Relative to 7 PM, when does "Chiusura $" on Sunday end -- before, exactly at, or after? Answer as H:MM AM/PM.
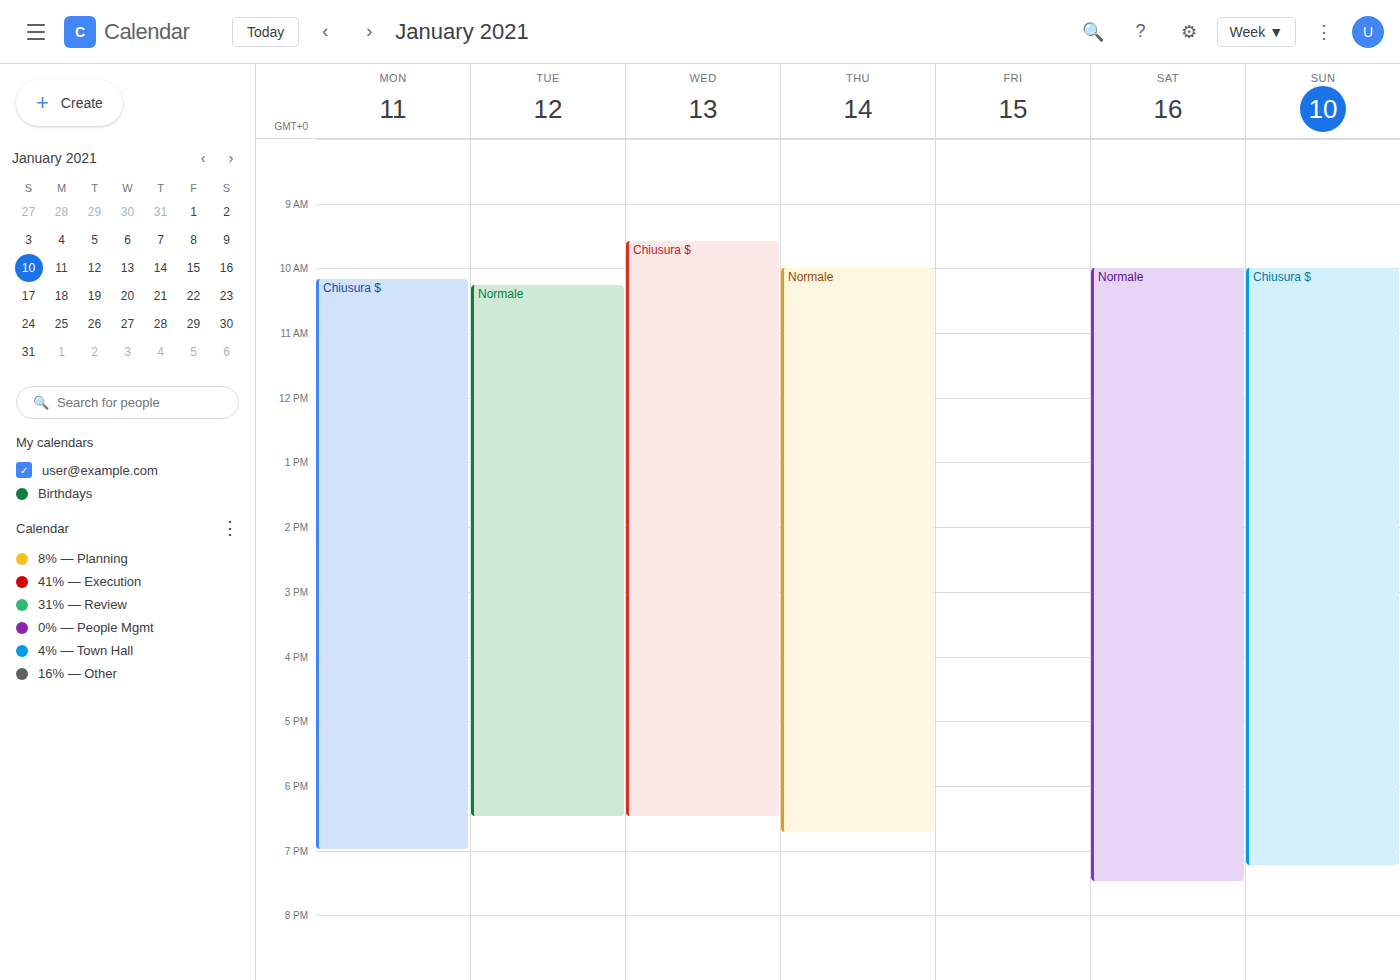
7:15 PM -- after 7 PM, 15 minutes below the 7 PM line.